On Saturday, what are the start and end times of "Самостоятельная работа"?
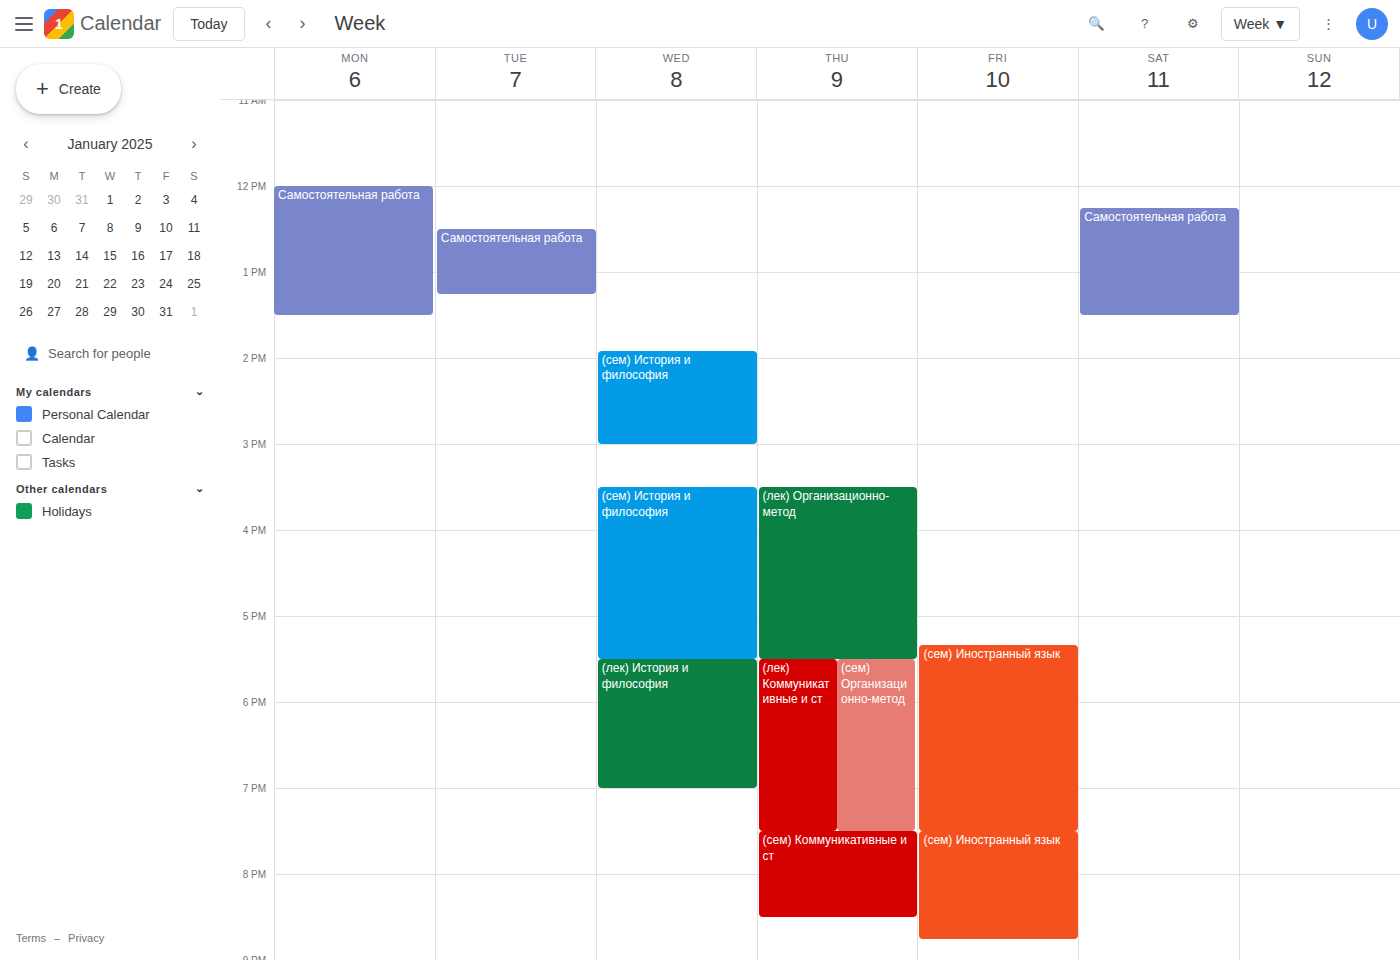
12:15 PM to 1:30 PM